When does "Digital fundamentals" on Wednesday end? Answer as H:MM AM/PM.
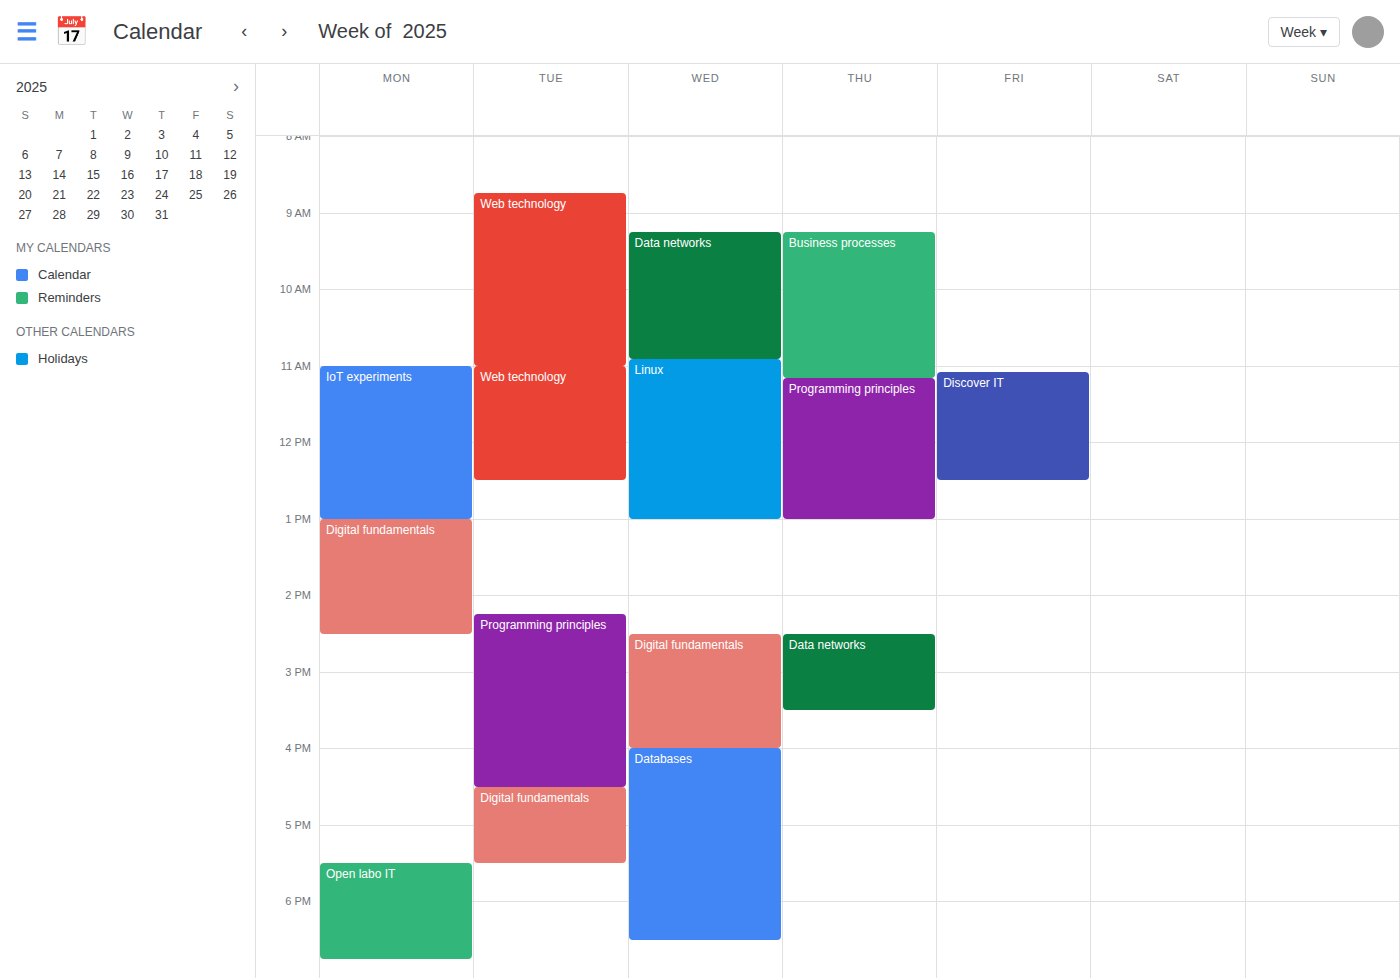
4:00 PM